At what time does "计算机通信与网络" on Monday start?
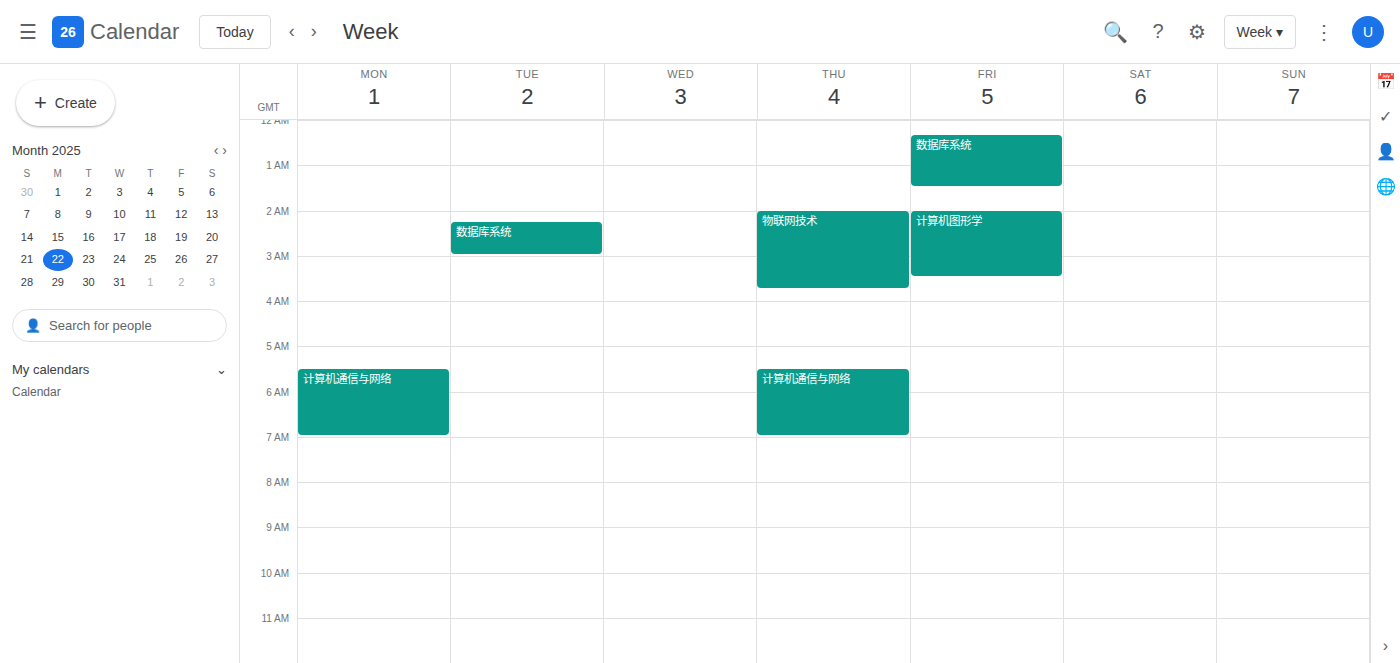
5:30 AM